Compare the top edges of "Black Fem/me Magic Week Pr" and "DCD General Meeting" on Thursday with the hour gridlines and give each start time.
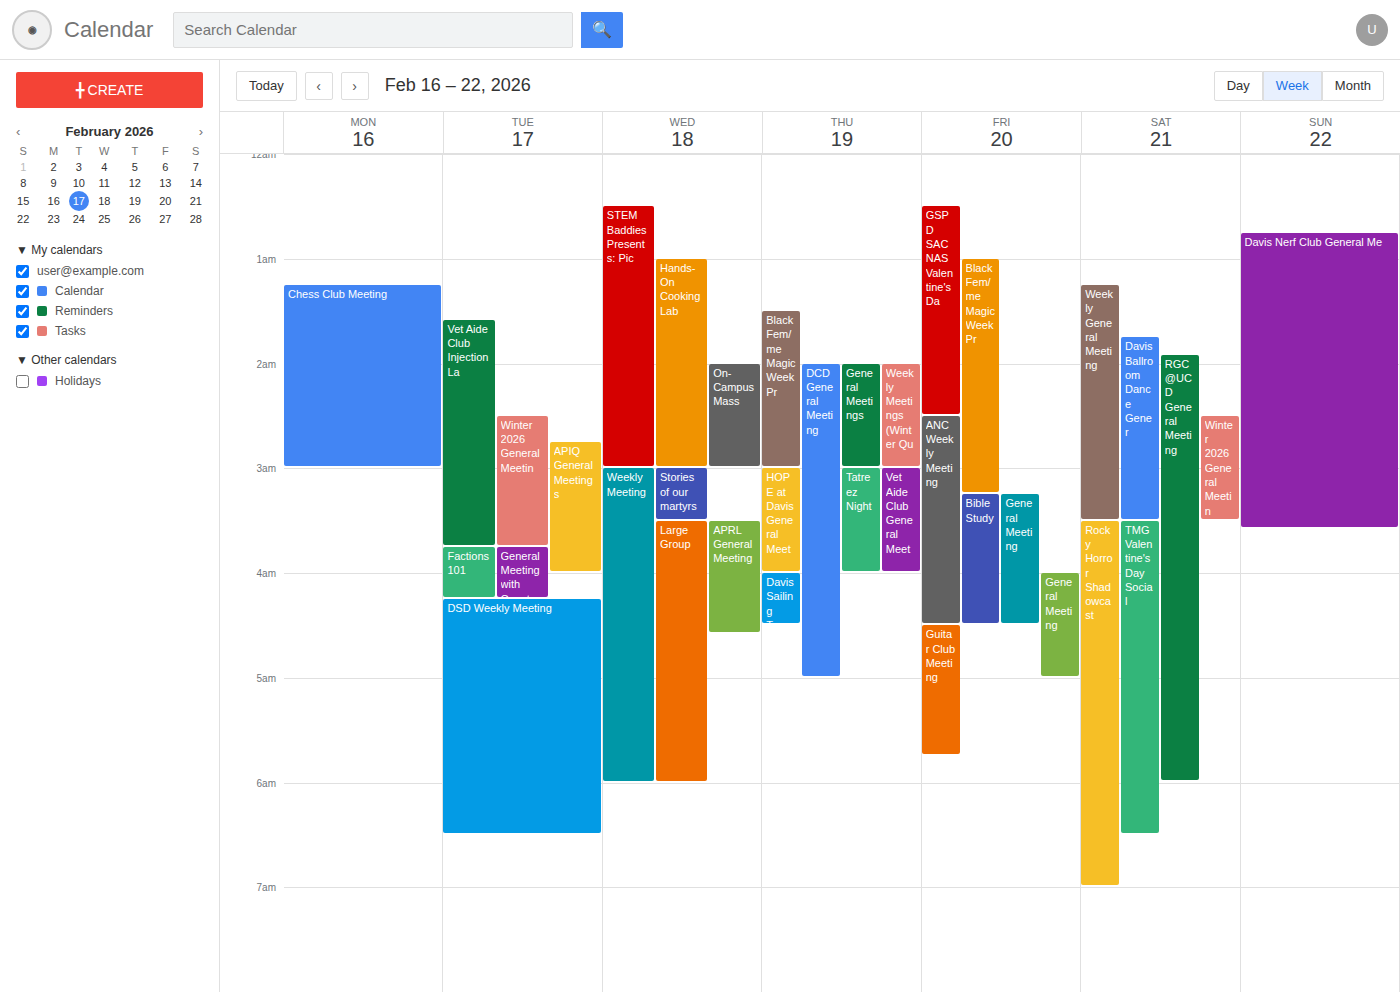
"Black Fem/me Magic Week Pr": 1:30 AM, halfway between the 1 AM and 2 AM lines. "DCD General Meeting": 2:00 AM, exactly on the 2 AM line.